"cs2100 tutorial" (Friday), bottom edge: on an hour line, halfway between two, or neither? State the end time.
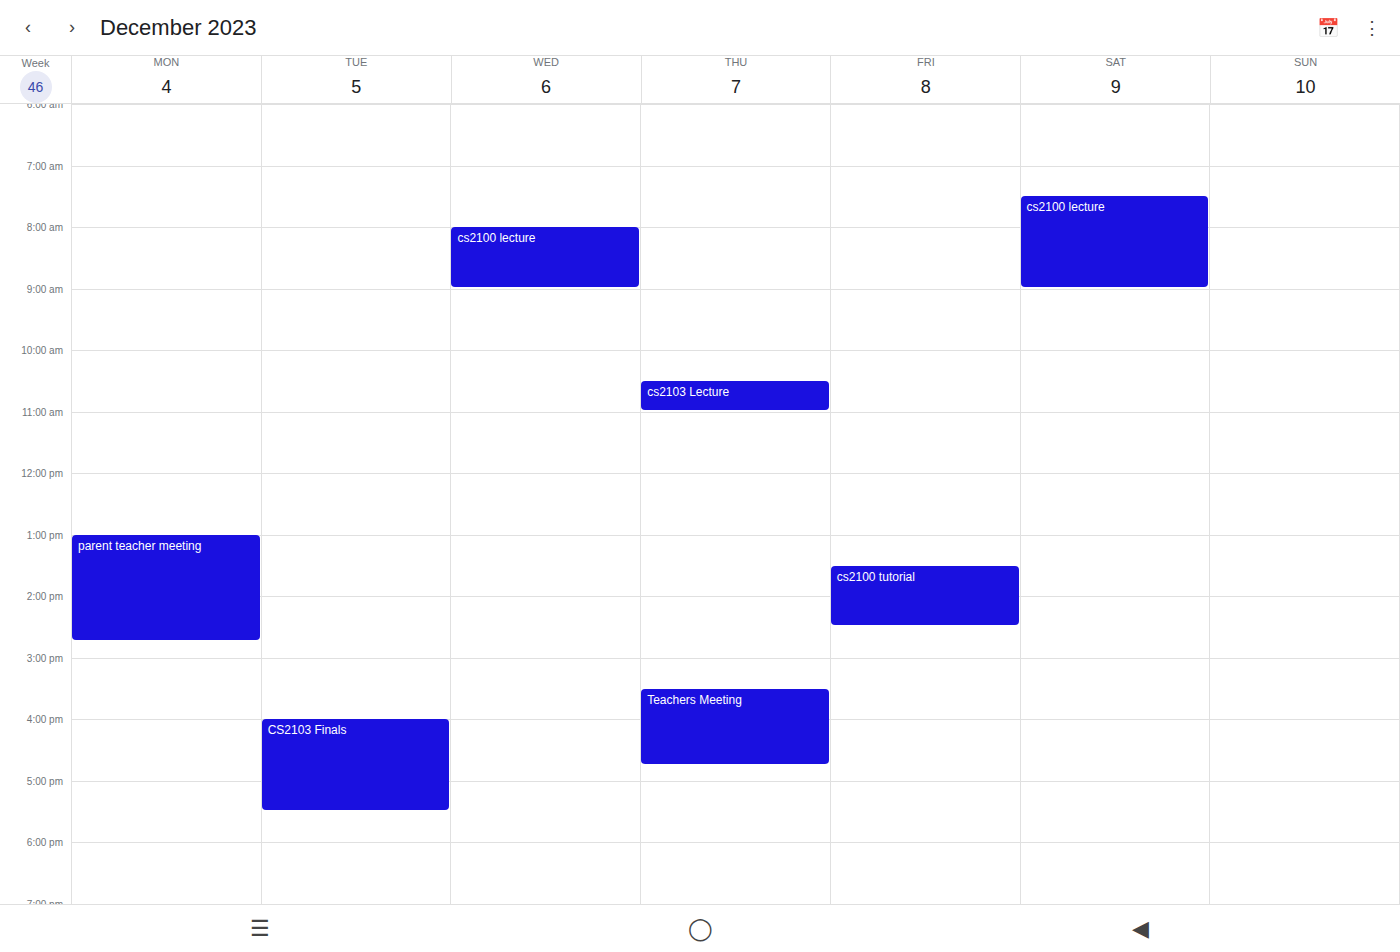
2:30 PM -- halfway between the 2 PM and 3 PM lines.